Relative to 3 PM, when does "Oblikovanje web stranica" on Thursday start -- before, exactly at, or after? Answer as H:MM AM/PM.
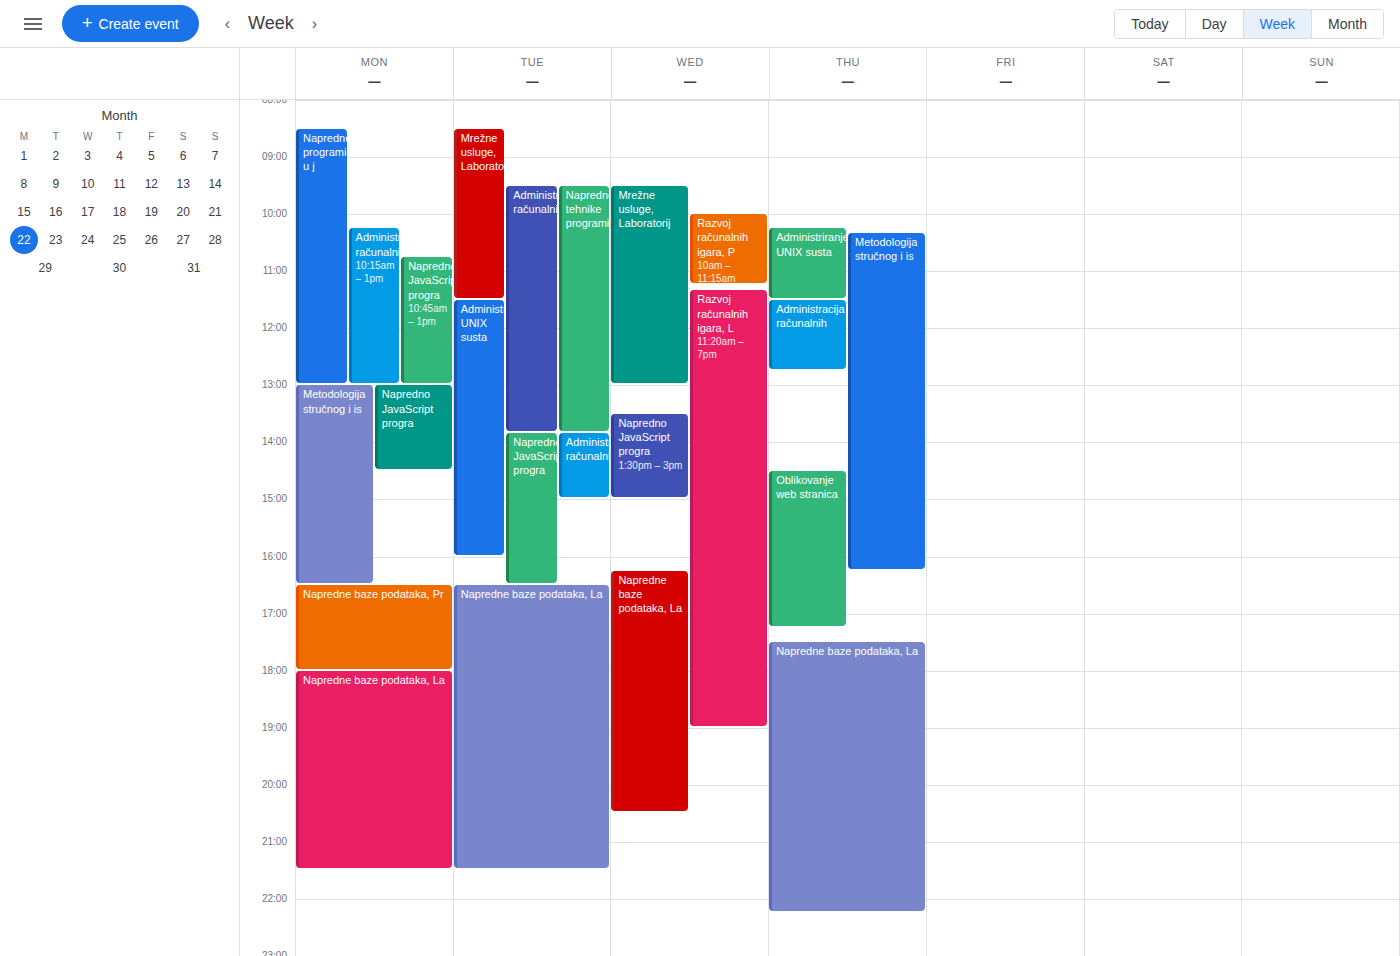
2:30 PM -- before 3 PM, 30 minutes above the 3 PM line.